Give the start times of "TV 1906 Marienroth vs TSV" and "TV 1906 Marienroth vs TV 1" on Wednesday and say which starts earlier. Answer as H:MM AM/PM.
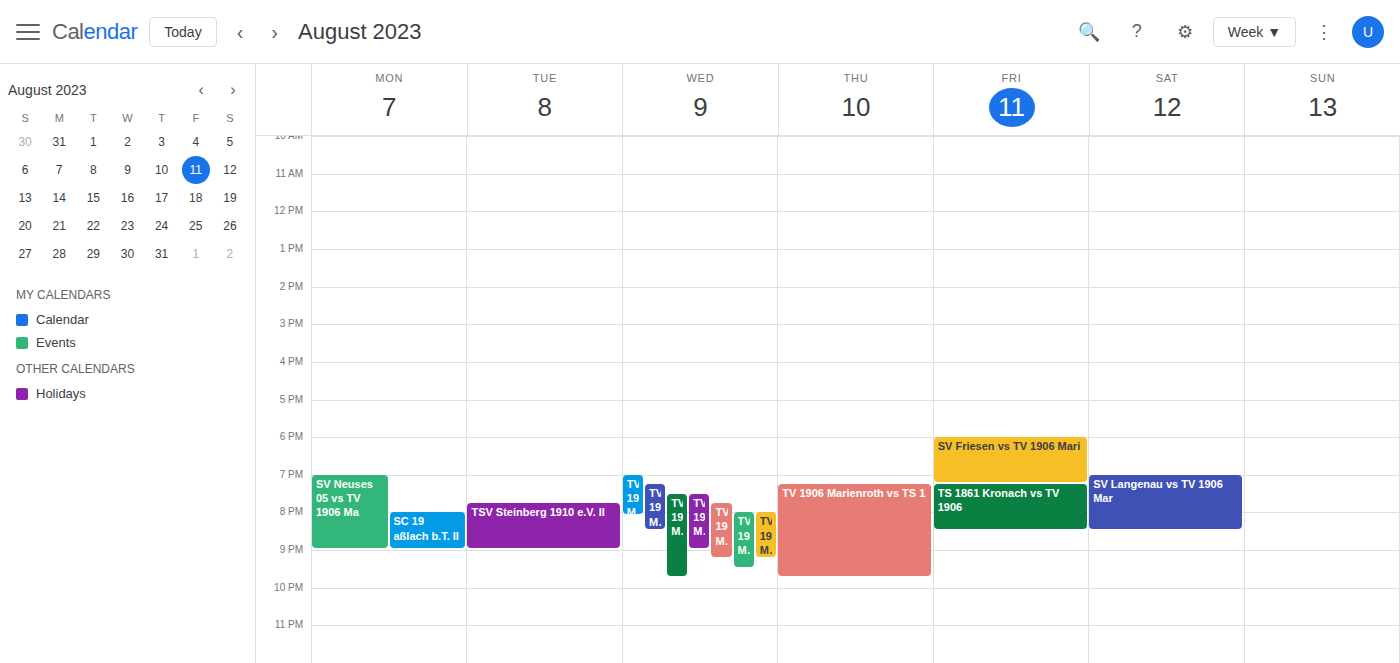
"TV 1906 Marienroth vs TV 1" 7:30 PM; "TV 1906 Marienroth vs TSV" 8:00 PM.